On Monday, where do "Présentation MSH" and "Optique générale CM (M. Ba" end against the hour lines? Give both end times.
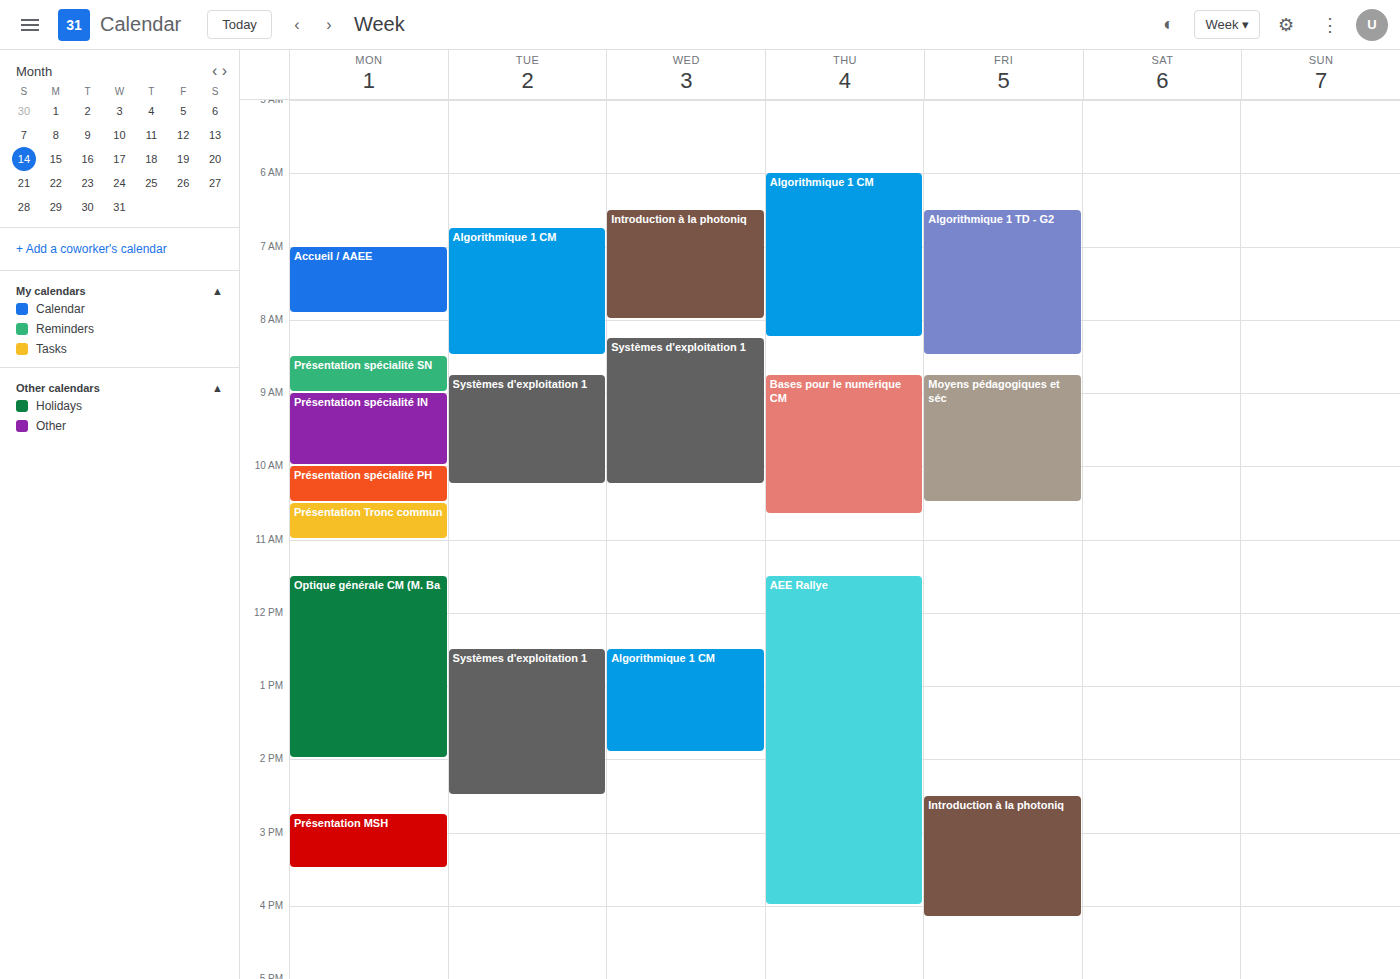
"Présentation MSH": 3:30 PM, halfway between the 3 PM and 4 PM lines. "Optique générale CM (M. Ba": 2:00 PM, exactly on the 2 PM line.